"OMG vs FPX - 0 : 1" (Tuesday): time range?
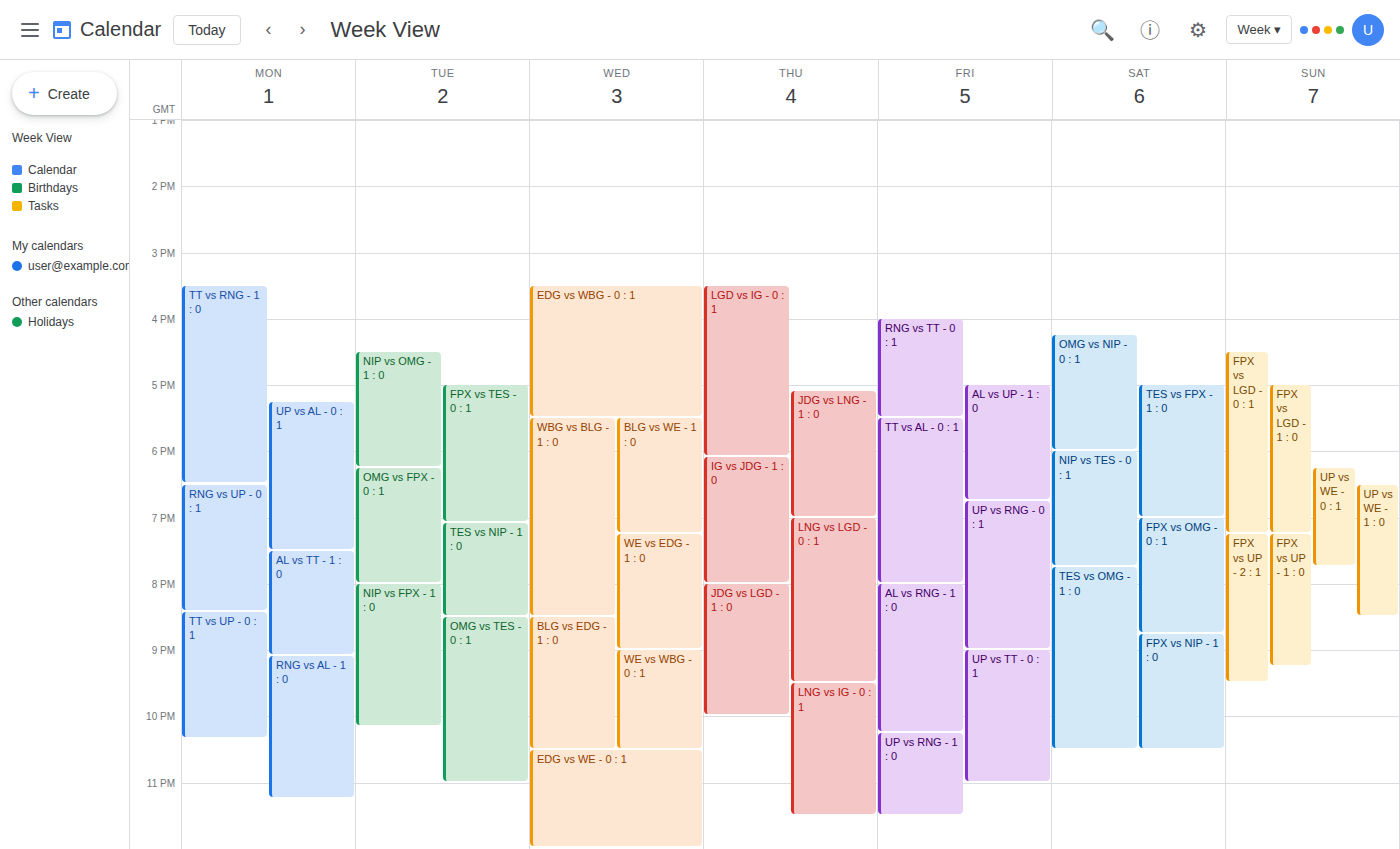
6:15 PM to 8:00 PM